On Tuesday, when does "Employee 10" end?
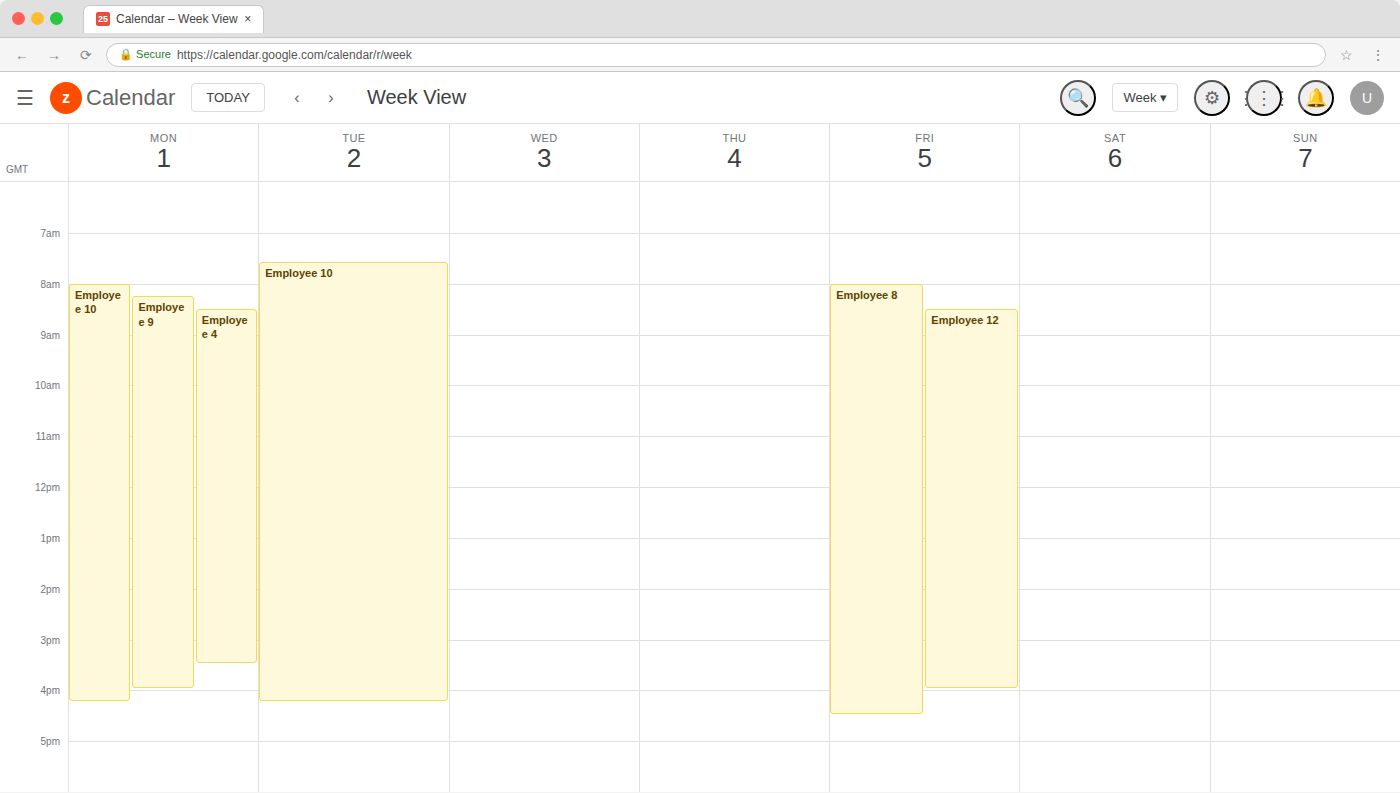
4:15 PM